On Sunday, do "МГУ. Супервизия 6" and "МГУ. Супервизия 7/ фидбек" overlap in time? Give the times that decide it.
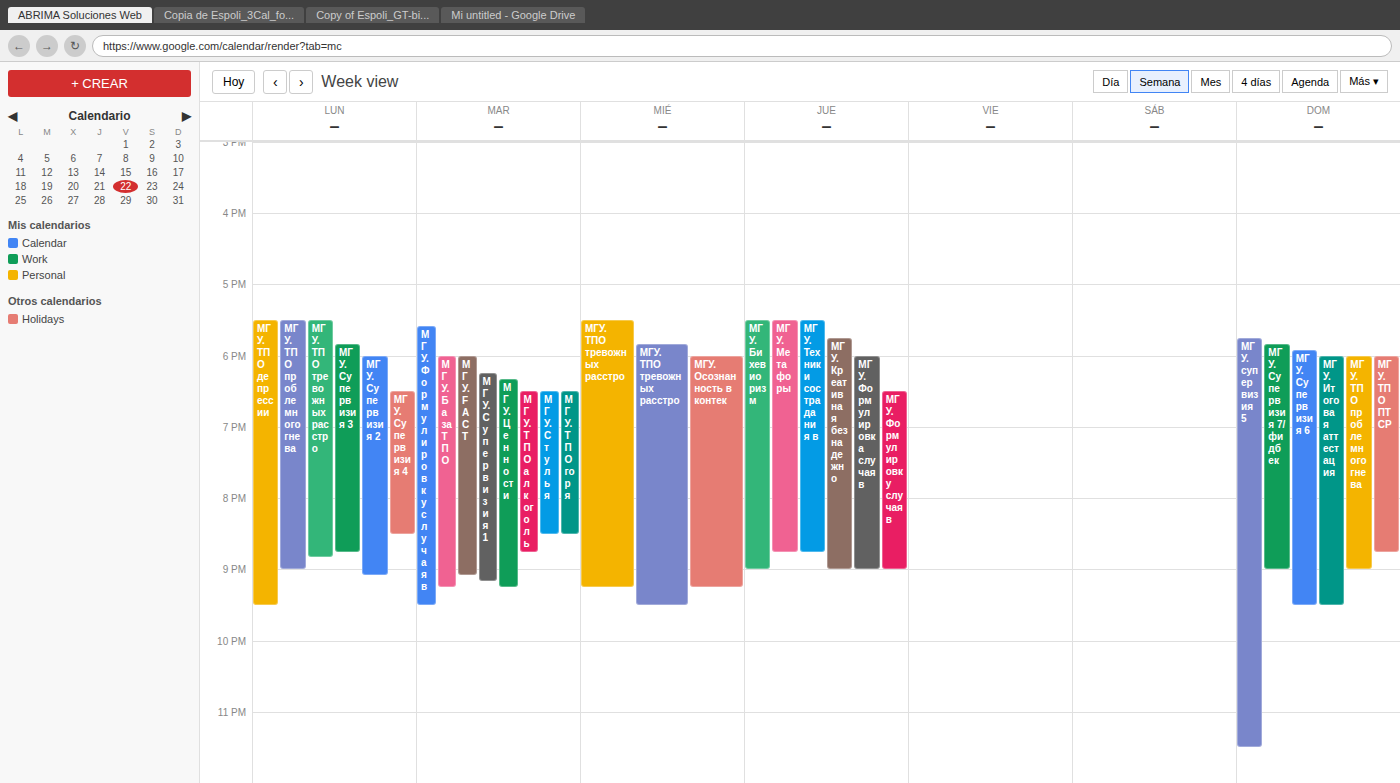
"МГУ. Супервизия 6" starts at 5:55 PM, before "МГУ. Супервизия 7/ фидбек" ends at 9:00 PM -- they overlap.